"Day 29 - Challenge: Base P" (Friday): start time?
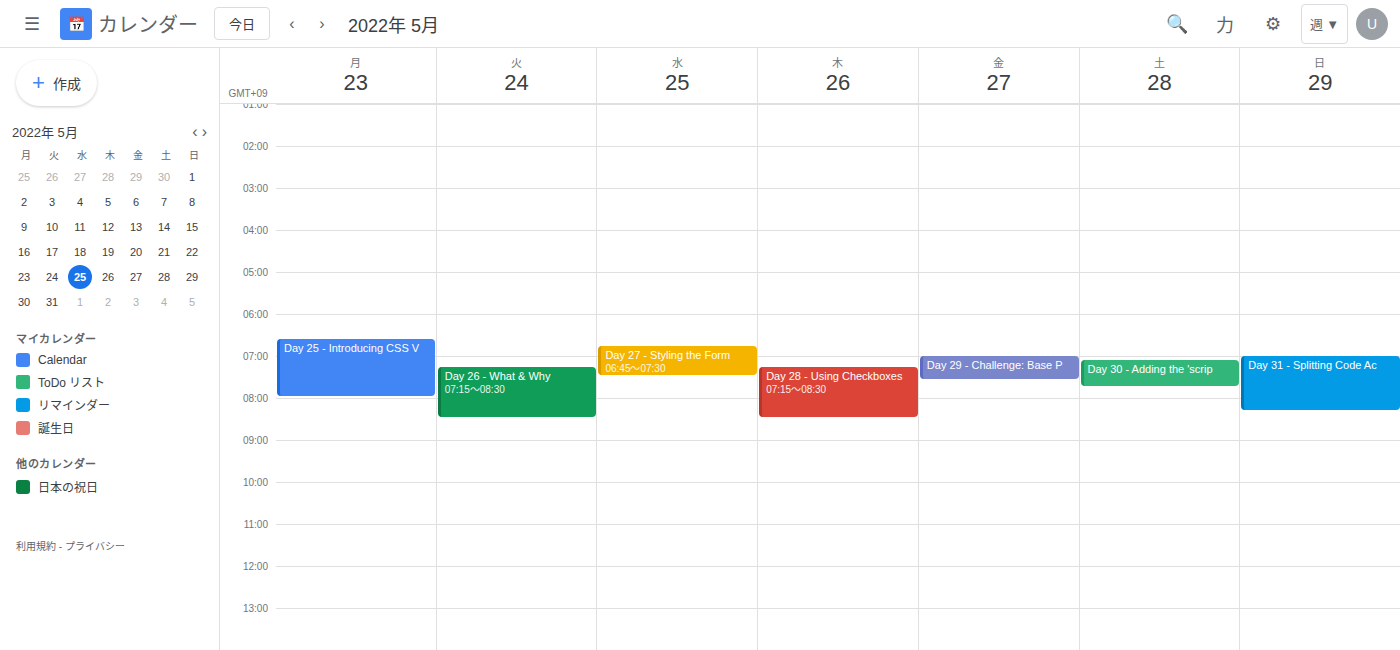
07:00